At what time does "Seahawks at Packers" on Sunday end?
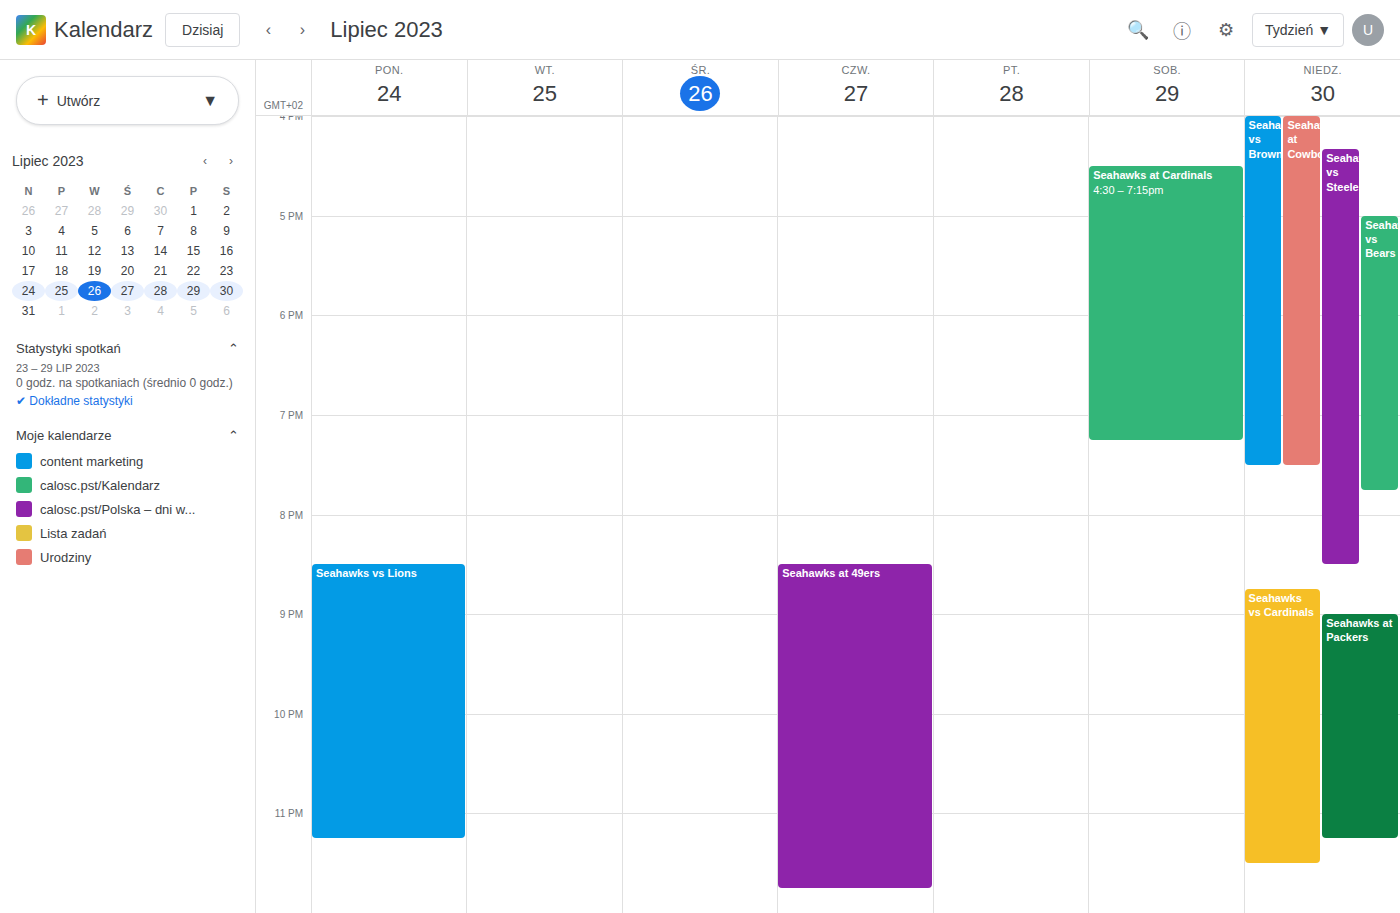
11:15 PM